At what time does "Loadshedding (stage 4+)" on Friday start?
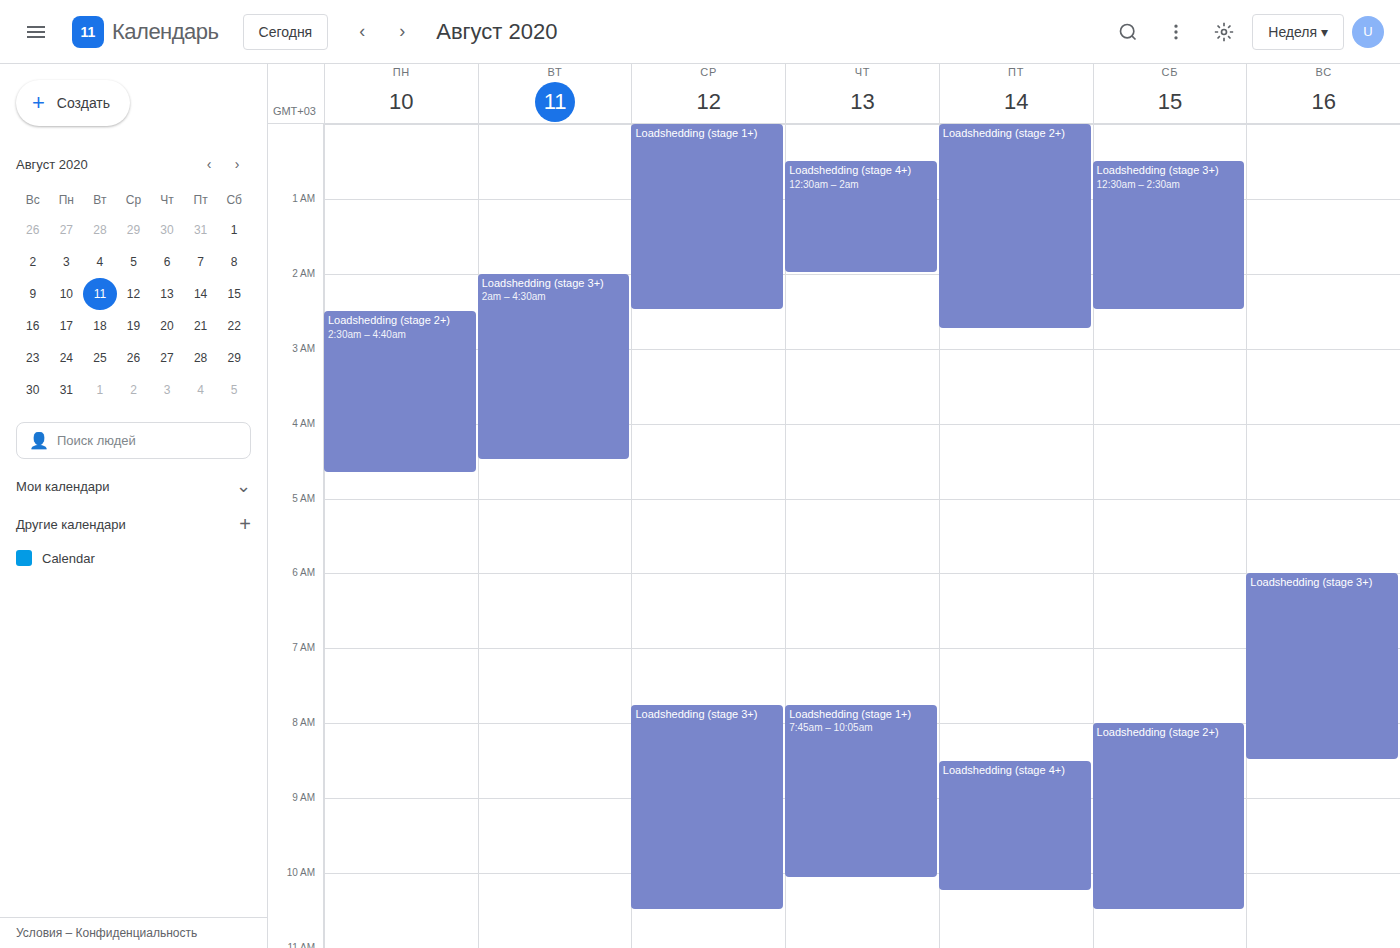
8:30 AM